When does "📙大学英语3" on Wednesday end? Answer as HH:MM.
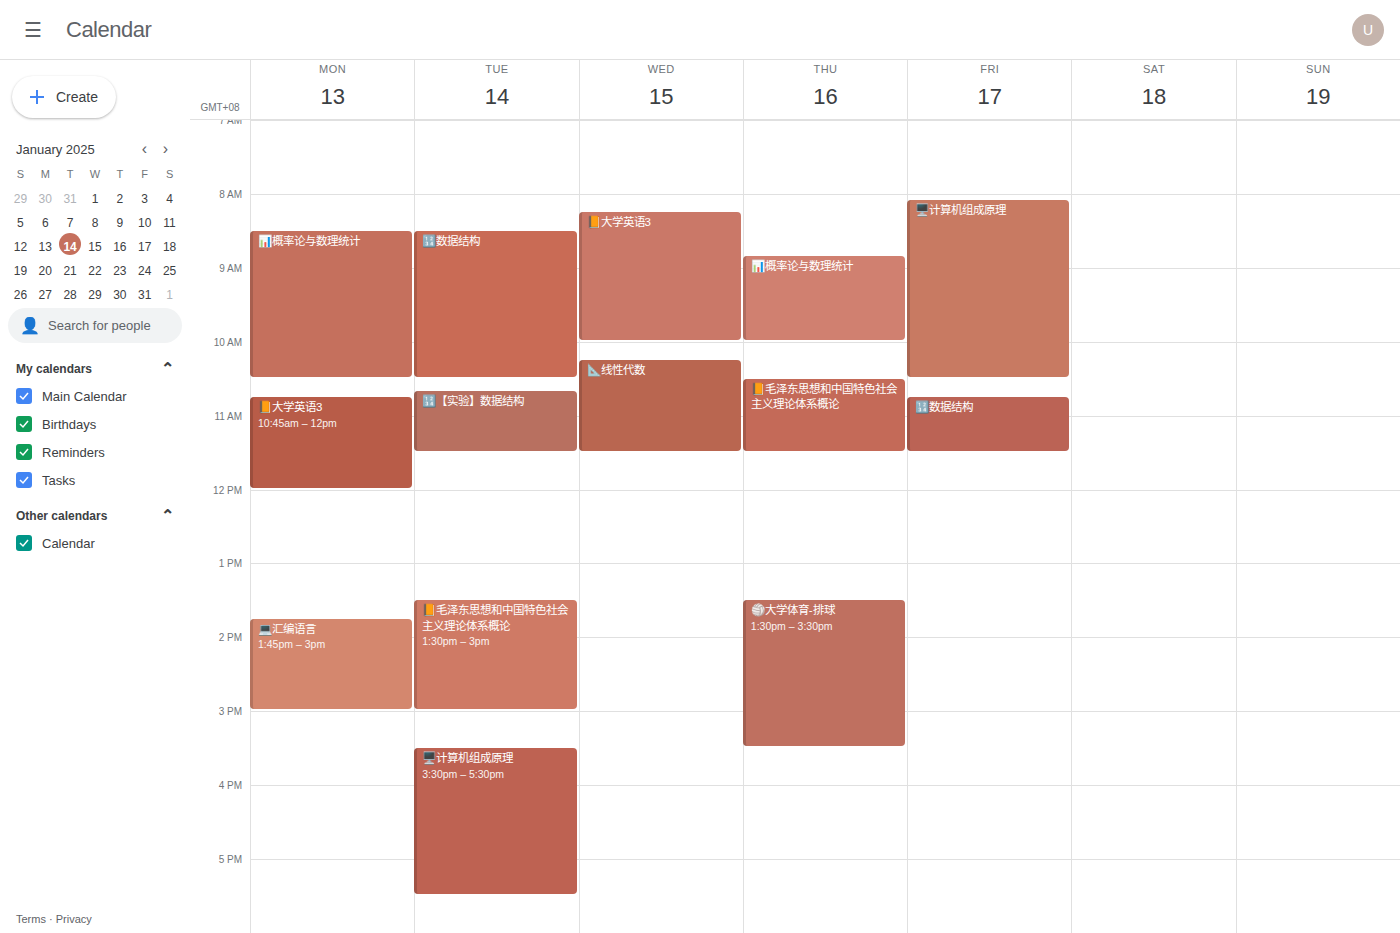
10:00